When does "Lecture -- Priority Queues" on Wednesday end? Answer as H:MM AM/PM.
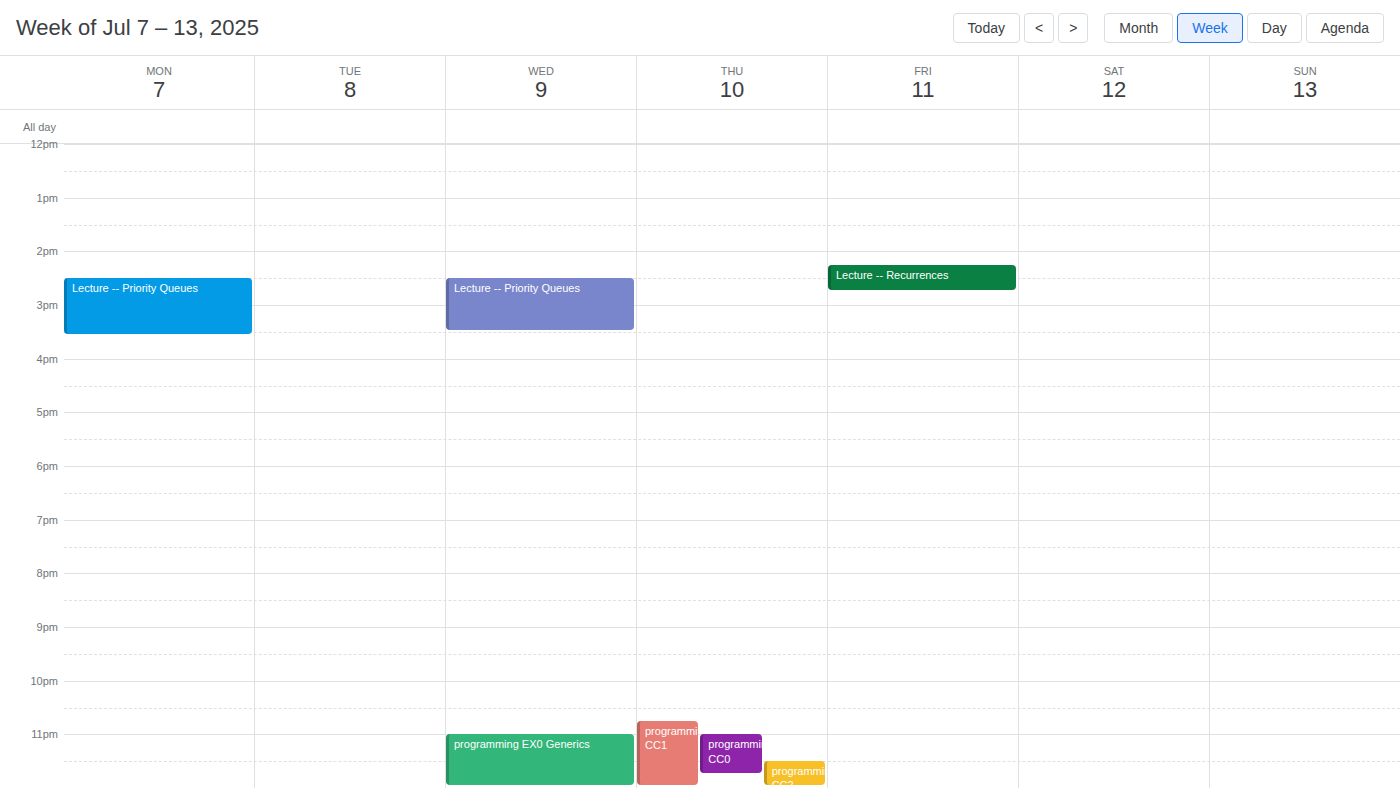
3:30 PM